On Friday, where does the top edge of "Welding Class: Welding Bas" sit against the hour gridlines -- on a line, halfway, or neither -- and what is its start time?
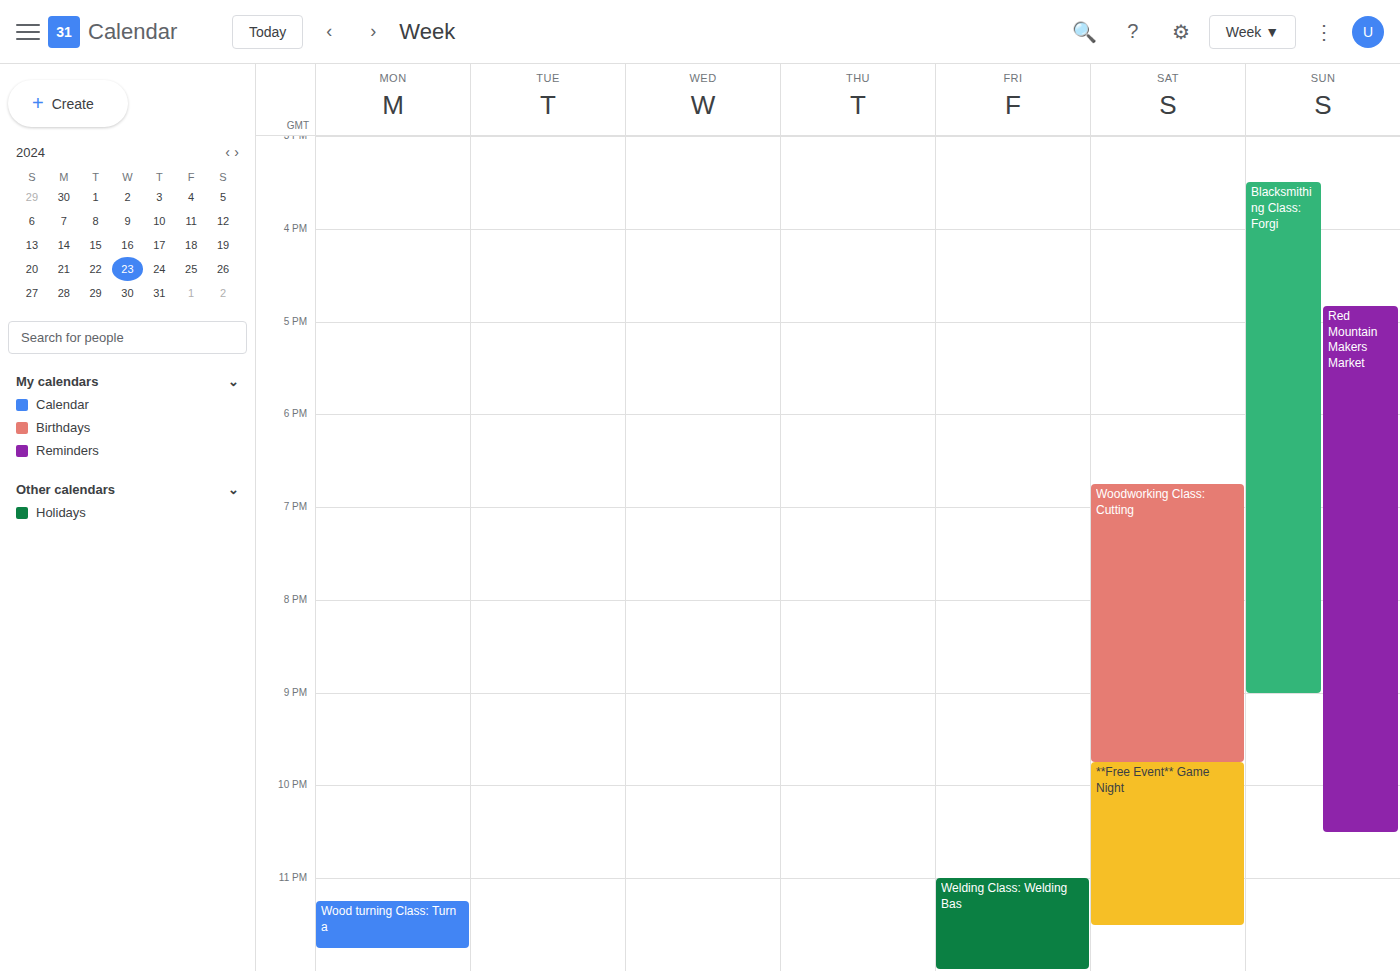
11:00 PM -- exactly on the 11 PM line.